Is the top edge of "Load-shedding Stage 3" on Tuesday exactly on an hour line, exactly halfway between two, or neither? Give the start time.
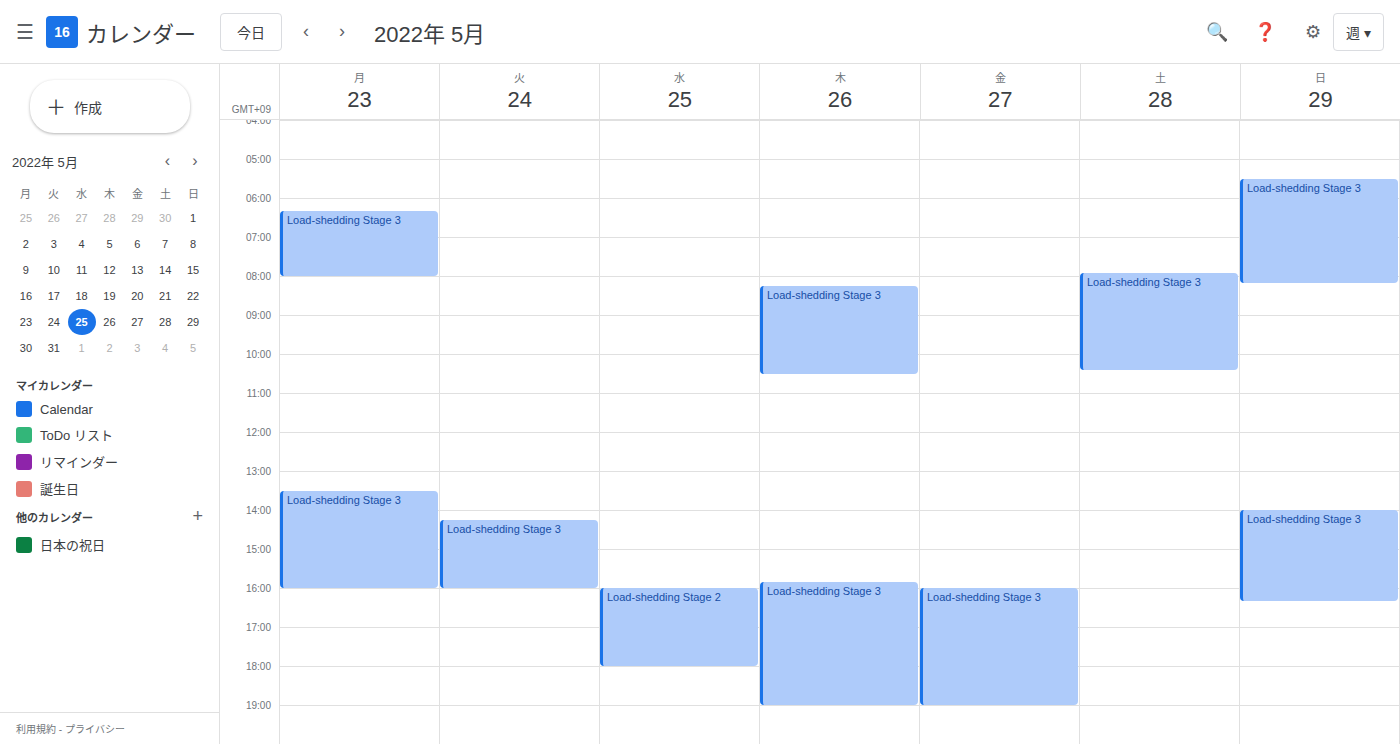
2:15 PM -- neither: a quarter of the way from the 2 PM line to the 3 PM line.